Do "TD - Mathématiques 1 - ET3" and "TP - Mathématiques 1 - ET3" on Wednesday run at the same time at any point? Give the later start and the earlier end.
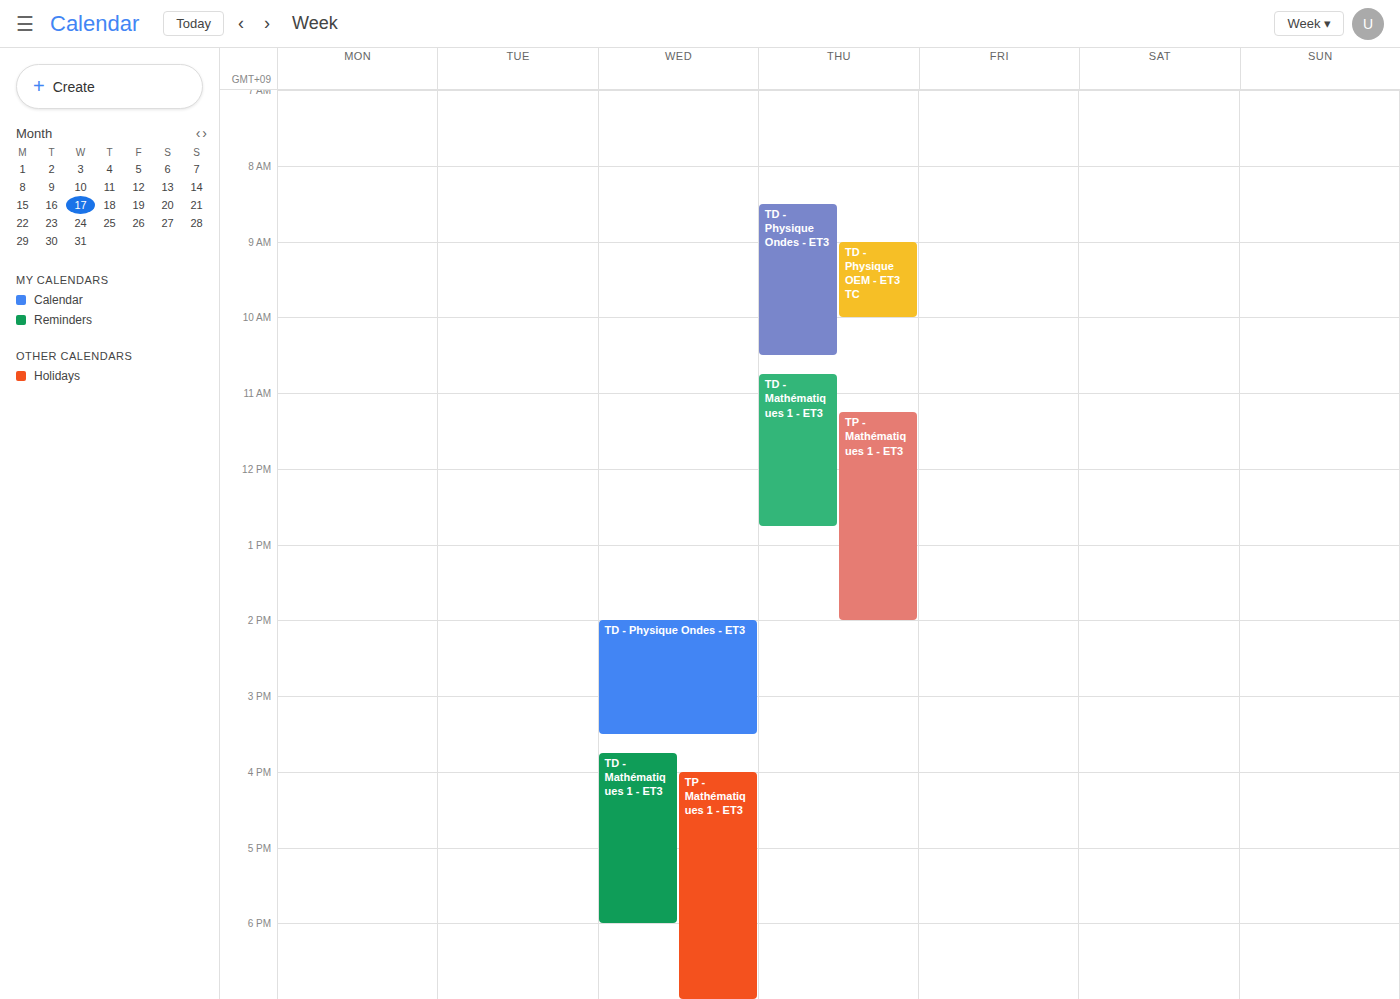
"TP - Mathématiques 1 - ET3" starts at 16:00, before "TD - Mathématiques 1 - ET3" ends at 18:00 -- they overlap.